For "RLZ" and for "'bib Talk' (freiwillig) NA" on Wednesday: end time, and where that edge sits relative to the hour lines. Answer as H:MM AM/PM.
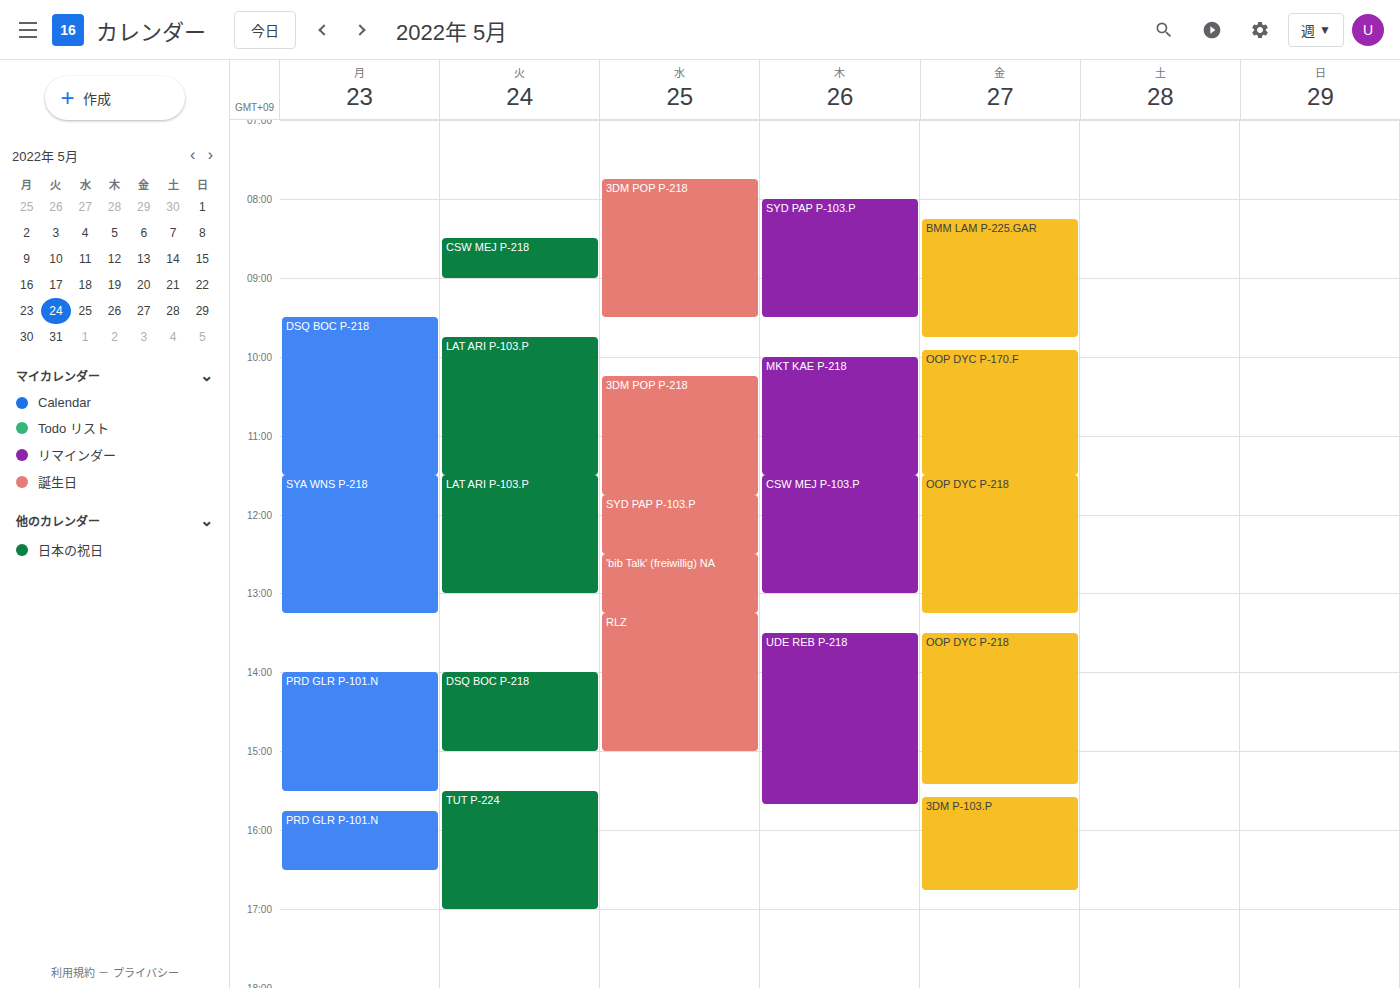
"RLZ": 3:00 PM, exactly on the 3 PM line. "'bib Talk' (freiwillig) NA": 1:15 PM, neither: a quarter of the way from the 1 PM line to the 2 PM line.